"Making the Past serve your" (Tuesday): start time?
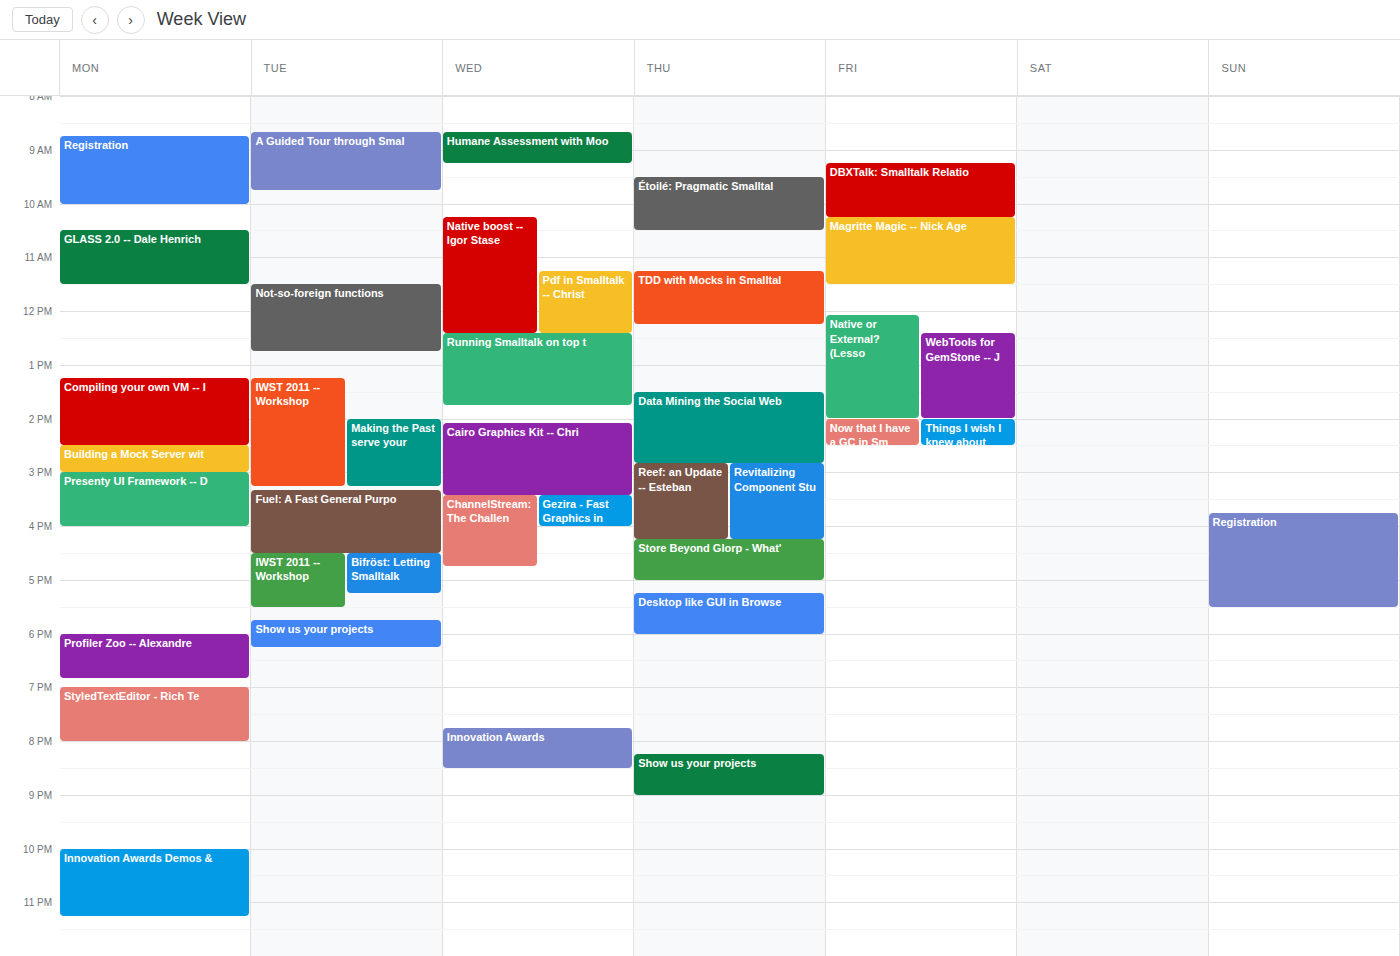
2:00 PM